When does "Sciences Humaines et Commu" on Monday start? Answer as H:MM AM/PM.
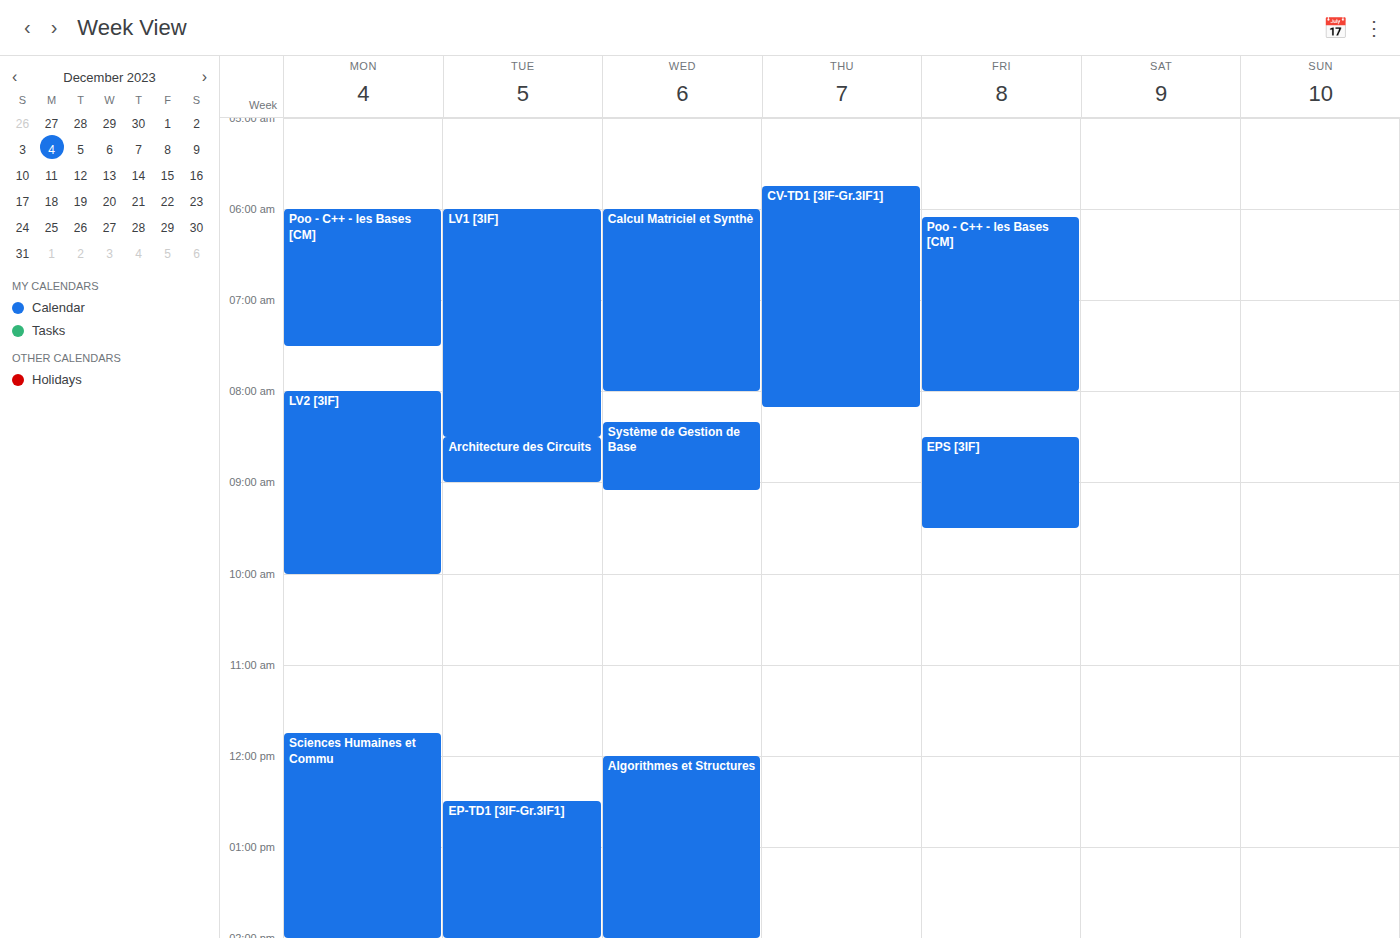
11:45 AM